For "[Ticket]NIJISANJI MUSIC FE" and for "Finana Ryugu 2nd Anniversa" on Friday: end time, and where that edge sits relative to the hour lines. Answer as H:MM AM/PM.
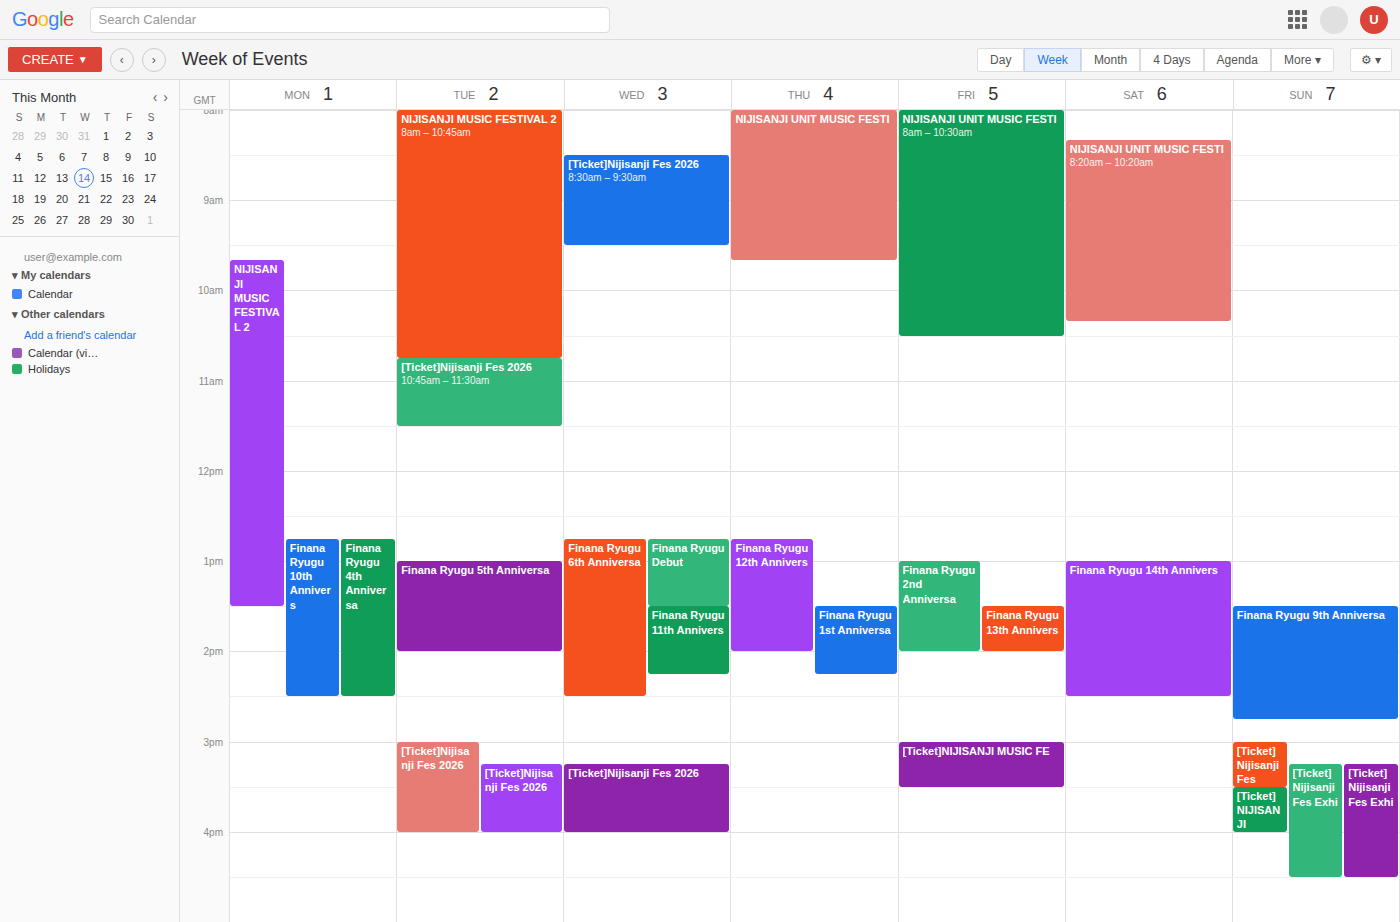
"[Ticket]NIJISANJI MUSIC FE": 3:30 PM, halfway between the 3 PM and 4 PM lines. "Finana Ryugu 2nd Anniversa": 2:00 PM, exactly on the 2 PM line.